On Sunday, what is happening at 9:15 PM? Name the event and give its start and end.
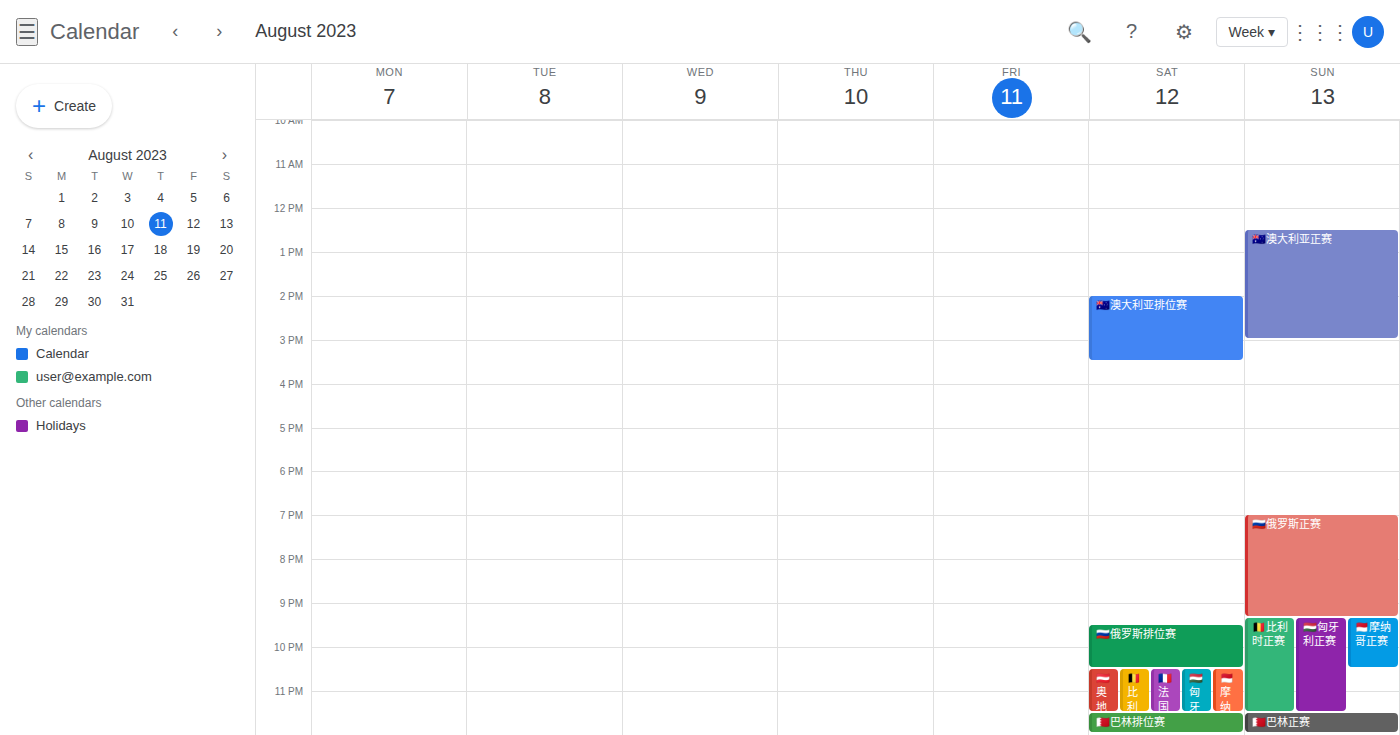
"🇷🇺俄罗斯正赛", 7:00 PM to 9:20 PM